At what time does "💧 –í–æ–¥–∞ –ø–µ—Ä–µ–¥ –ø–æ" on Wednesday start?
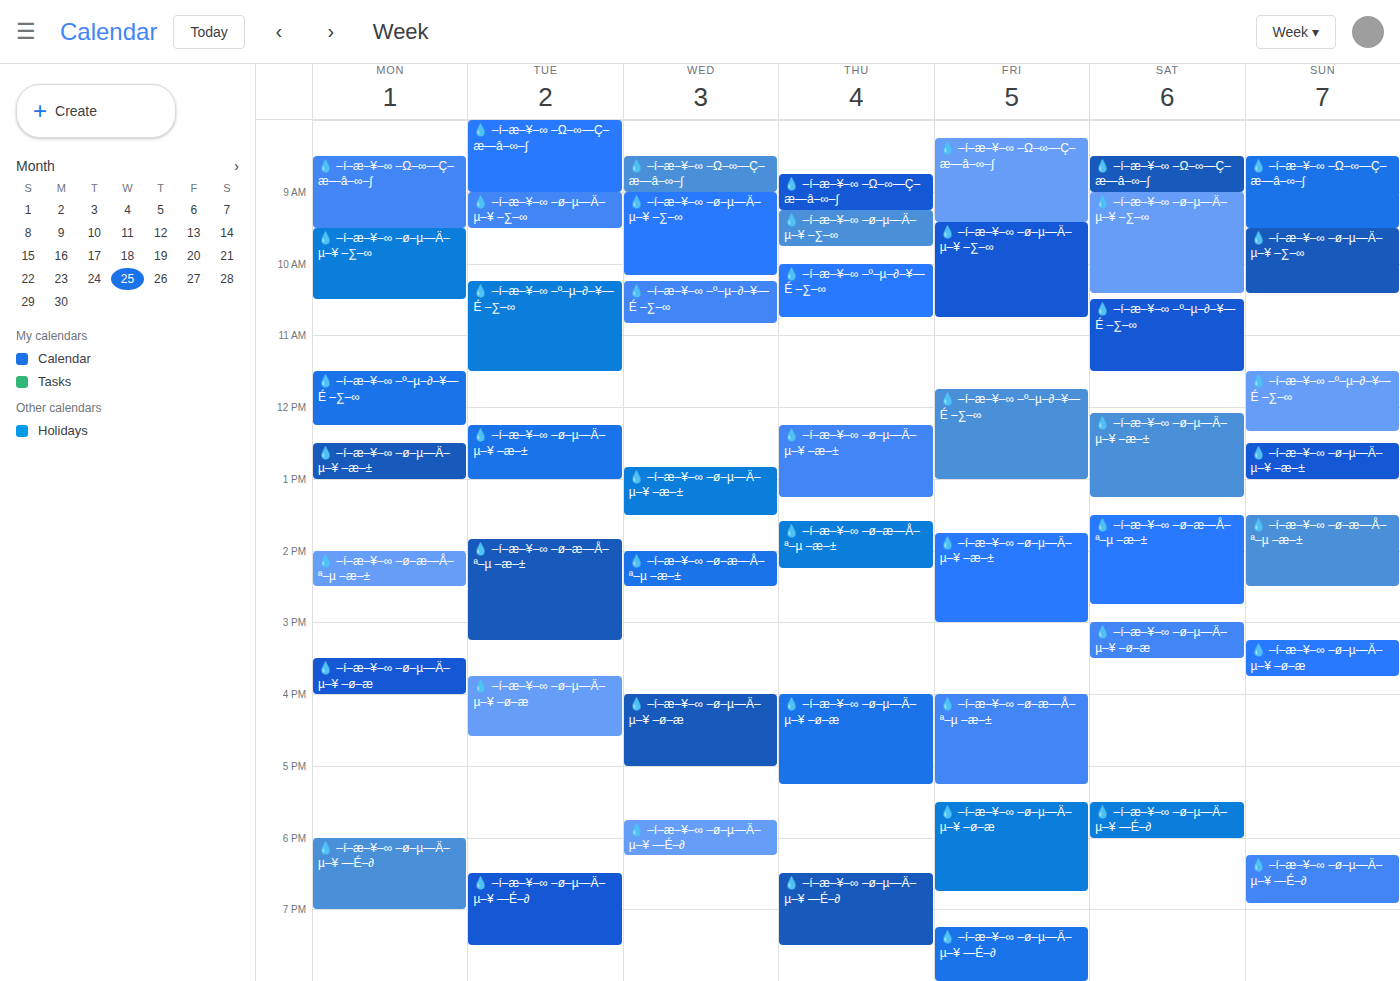
4:00 PM